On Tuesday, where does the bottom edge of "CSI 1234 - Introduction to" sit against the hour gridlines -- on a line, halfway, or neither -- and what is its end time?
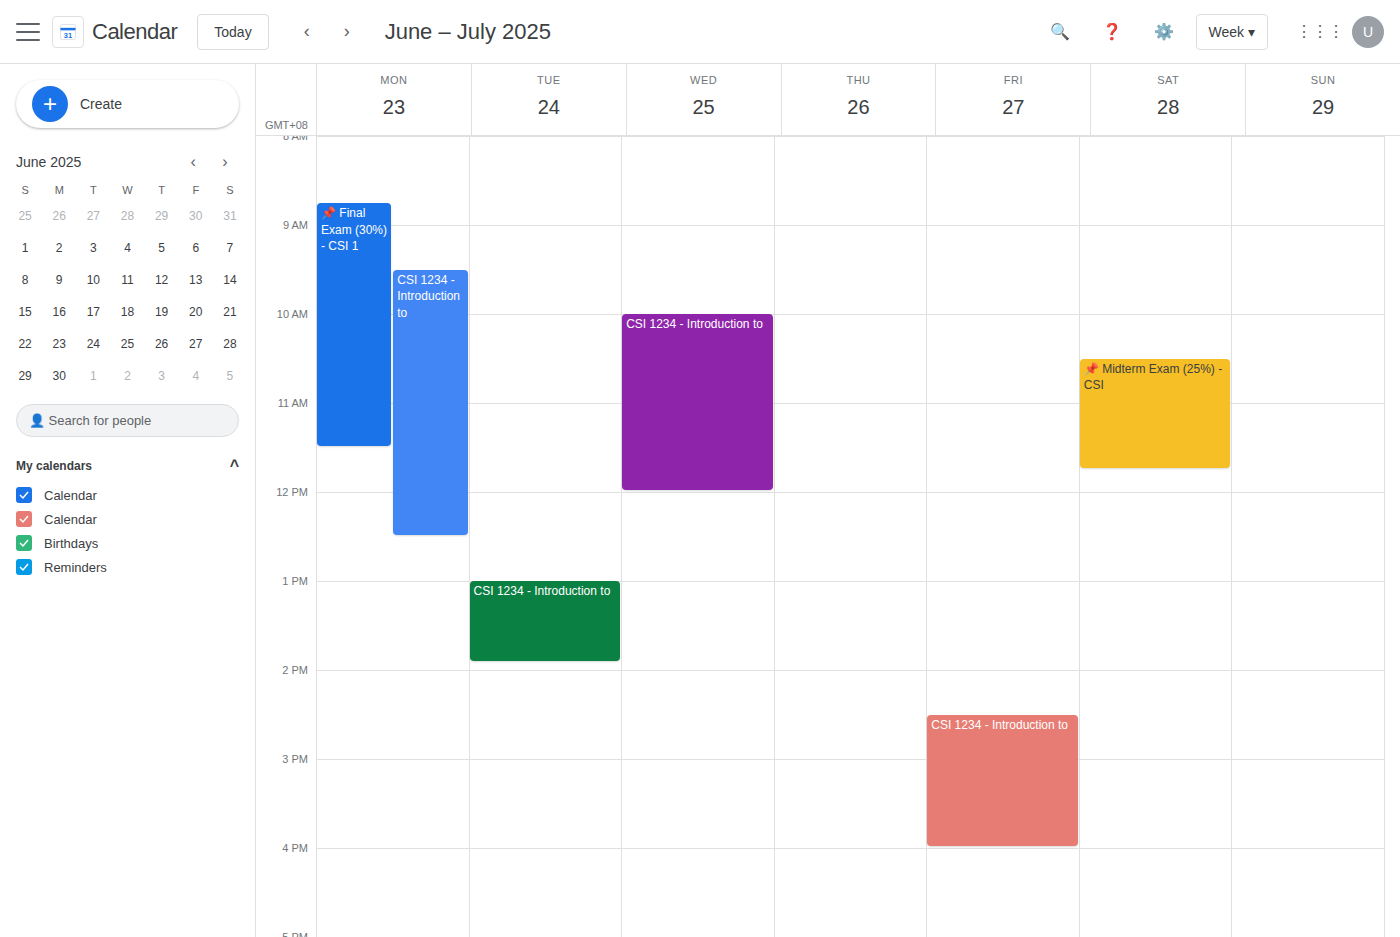
13:55 -- neither: 55 minutes below the 13:00 line and 5 minutes above the 14:00 line.